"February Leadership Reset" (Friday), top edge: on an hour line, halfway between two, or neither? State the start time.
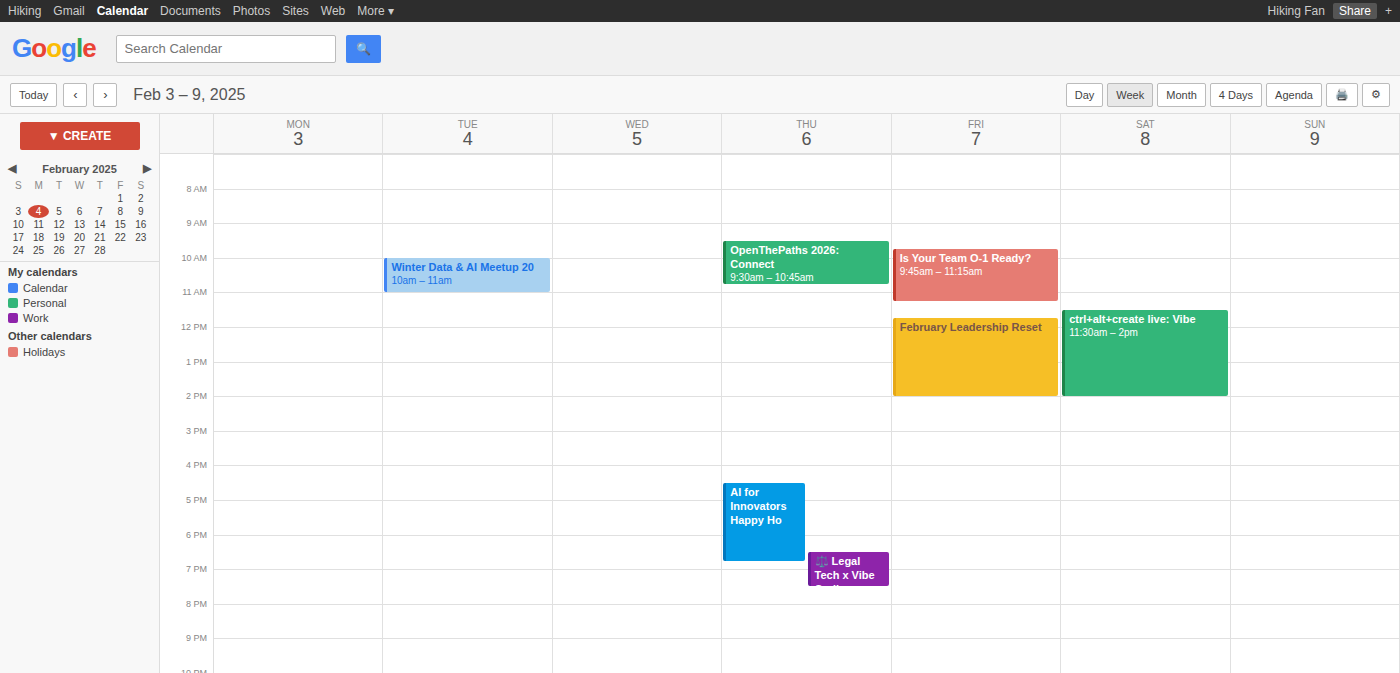
11:45 AM -- neither: three quarters of the way from the 11 AM line to the 12 PM line.